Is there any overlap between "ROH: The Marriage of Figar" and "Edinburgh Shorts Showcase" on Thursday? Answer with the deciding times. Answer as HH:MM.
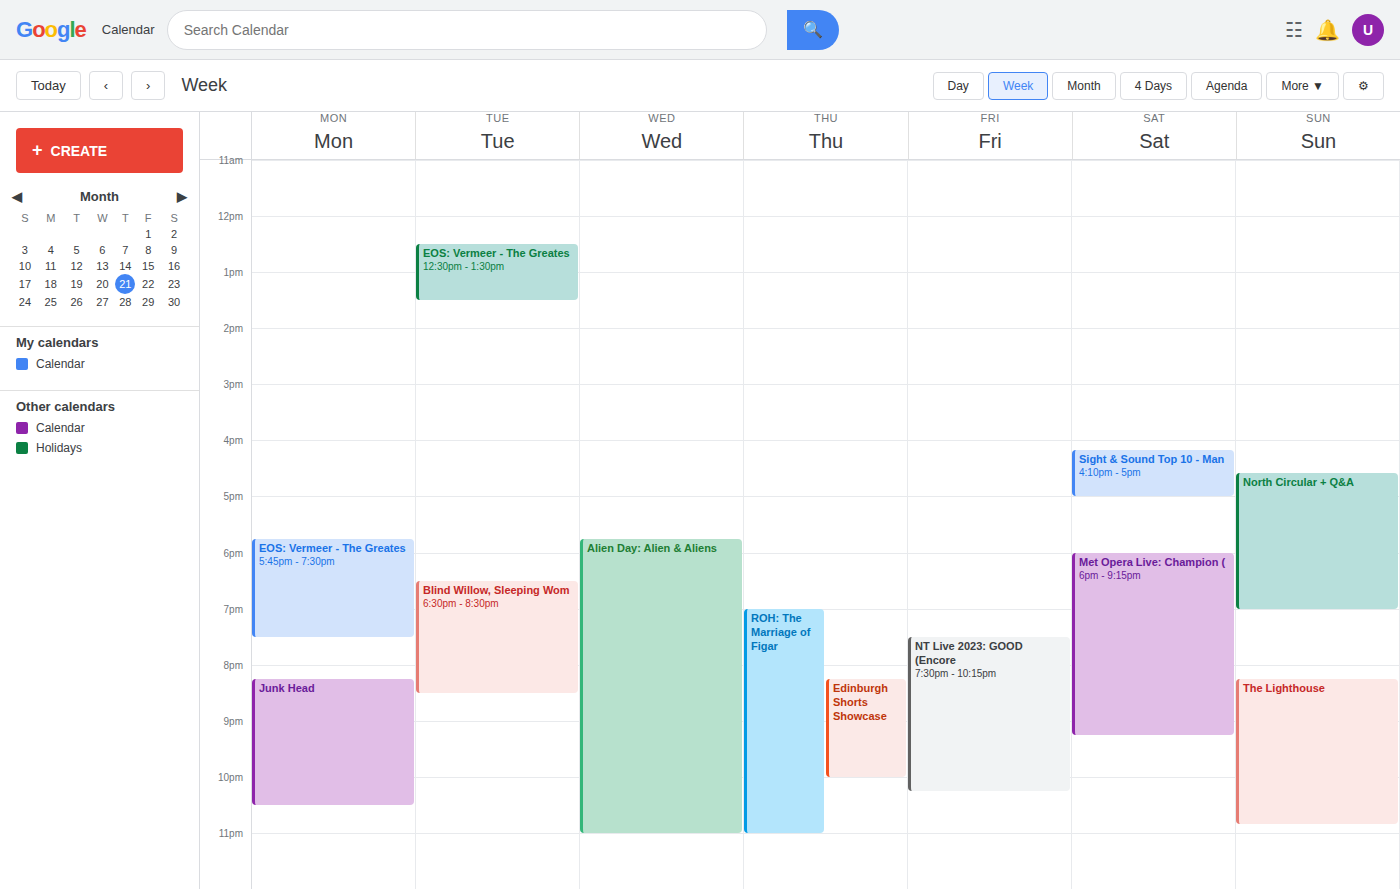
"Edinburgh Shorts Showcase" runs 20:15 to 22:00, inside "ROH: The Marriage of Figar" -- they overlap.